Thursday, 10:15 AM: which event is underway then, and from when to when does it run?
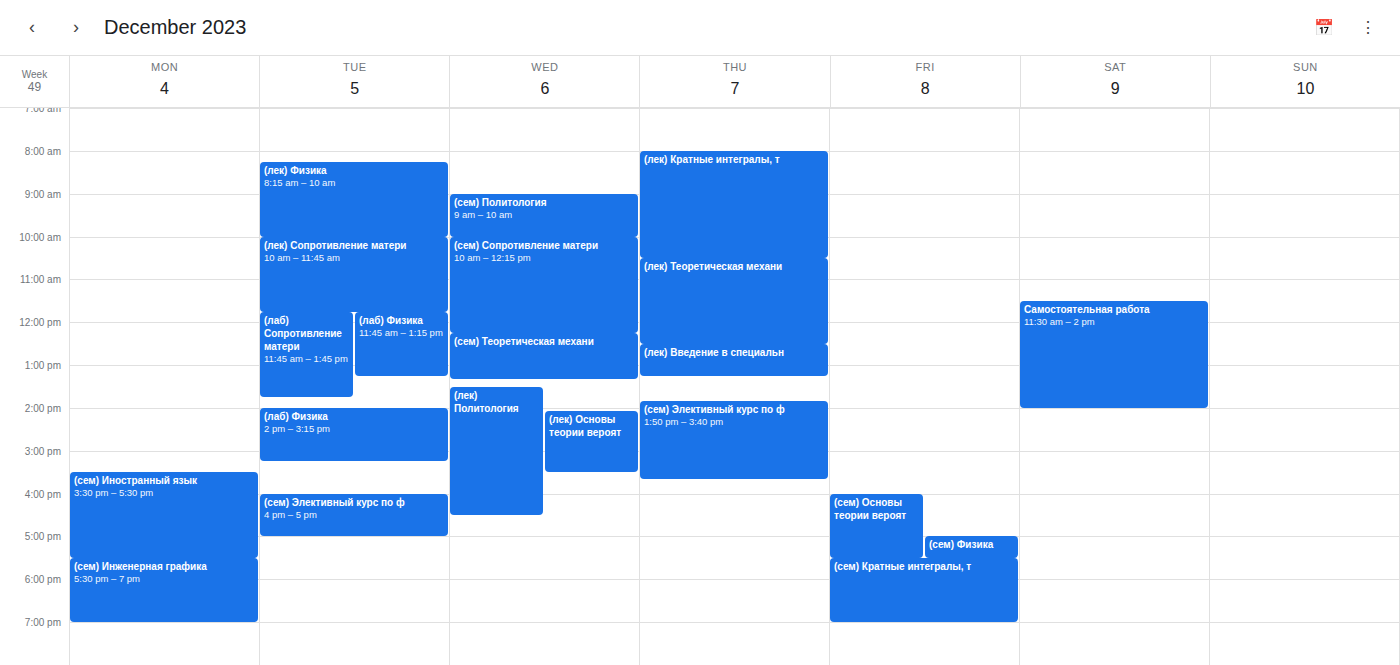
"(лек) Кратные интегралы, т", 8:00 AM to 10:30 AM